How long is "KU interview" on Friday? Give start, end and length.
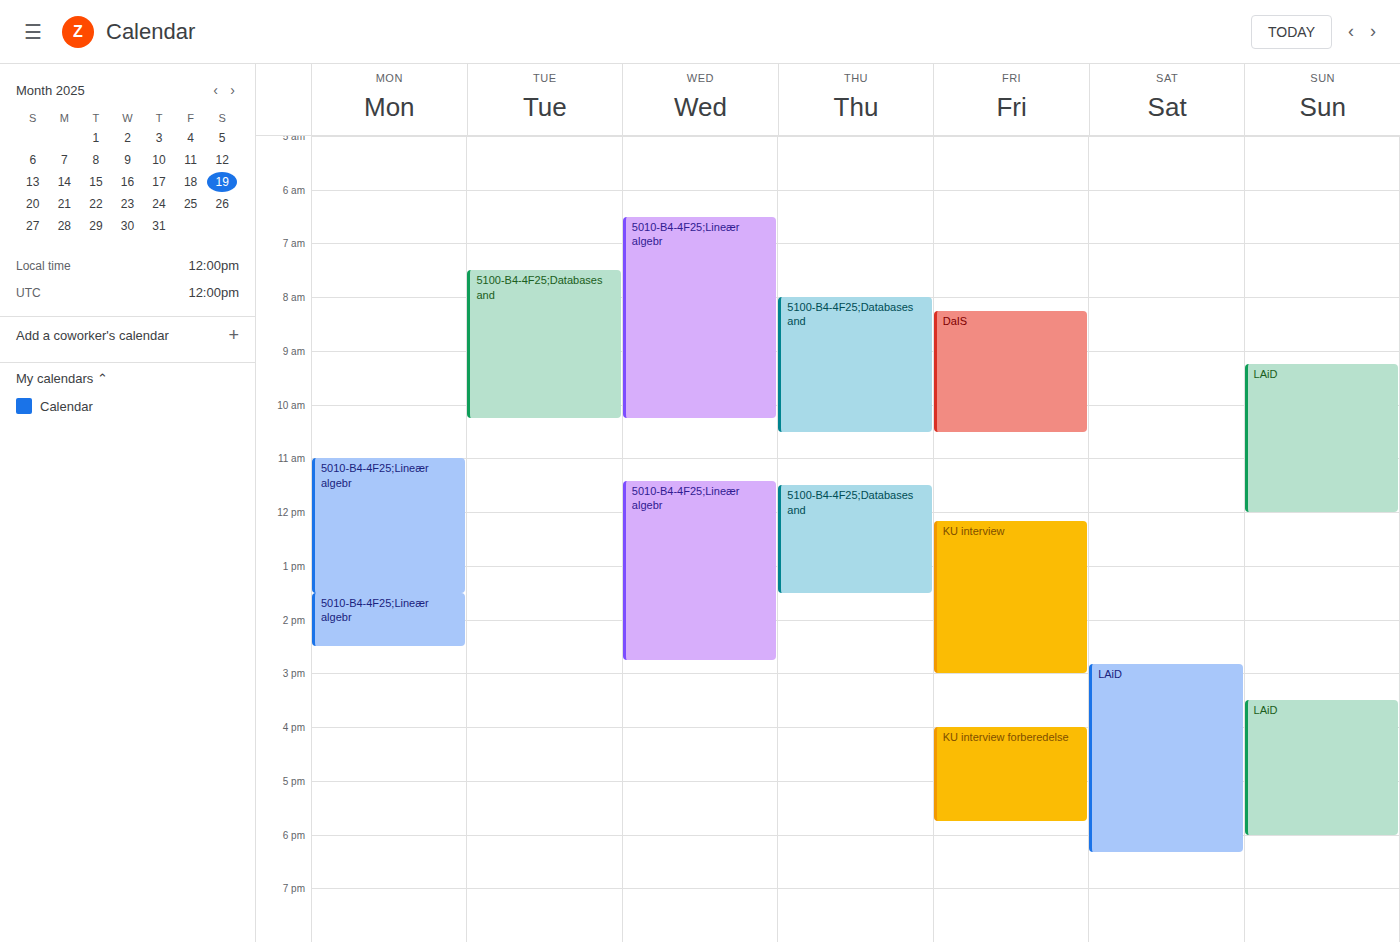
12:10 to 15:00, 2 hours 50 minutes